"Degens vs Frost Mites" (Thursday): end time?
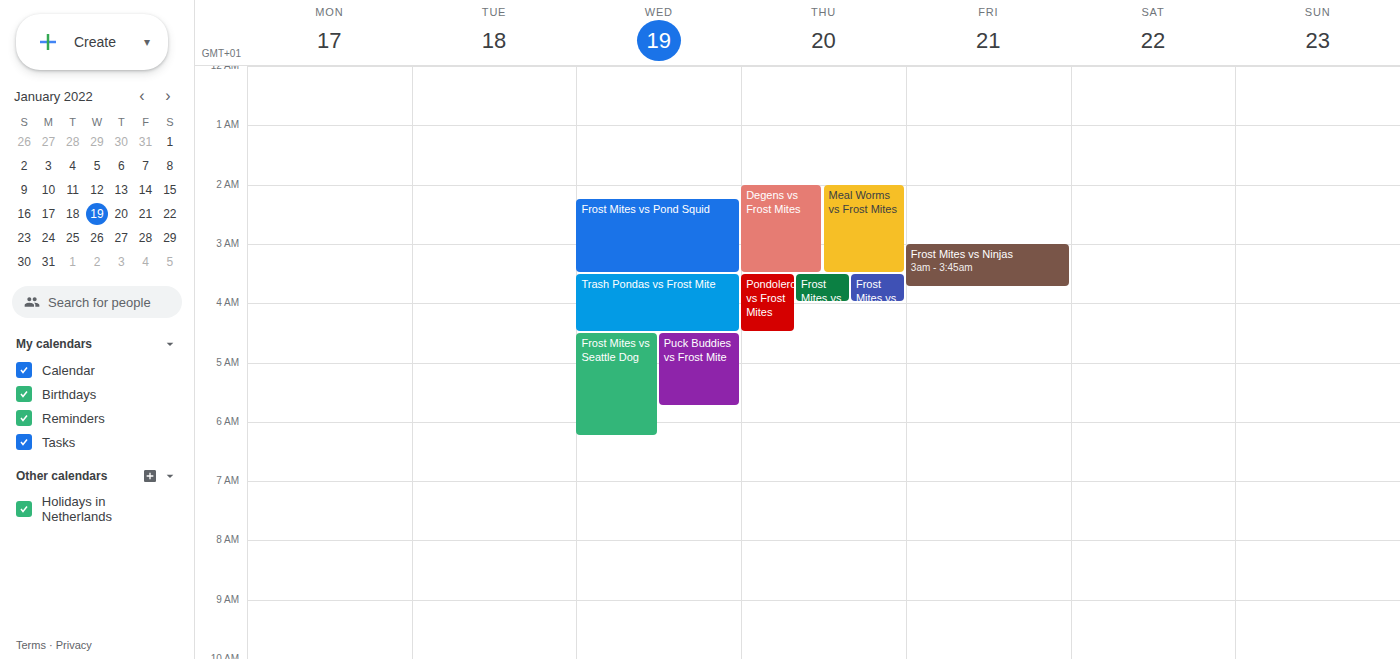
3:30 AM